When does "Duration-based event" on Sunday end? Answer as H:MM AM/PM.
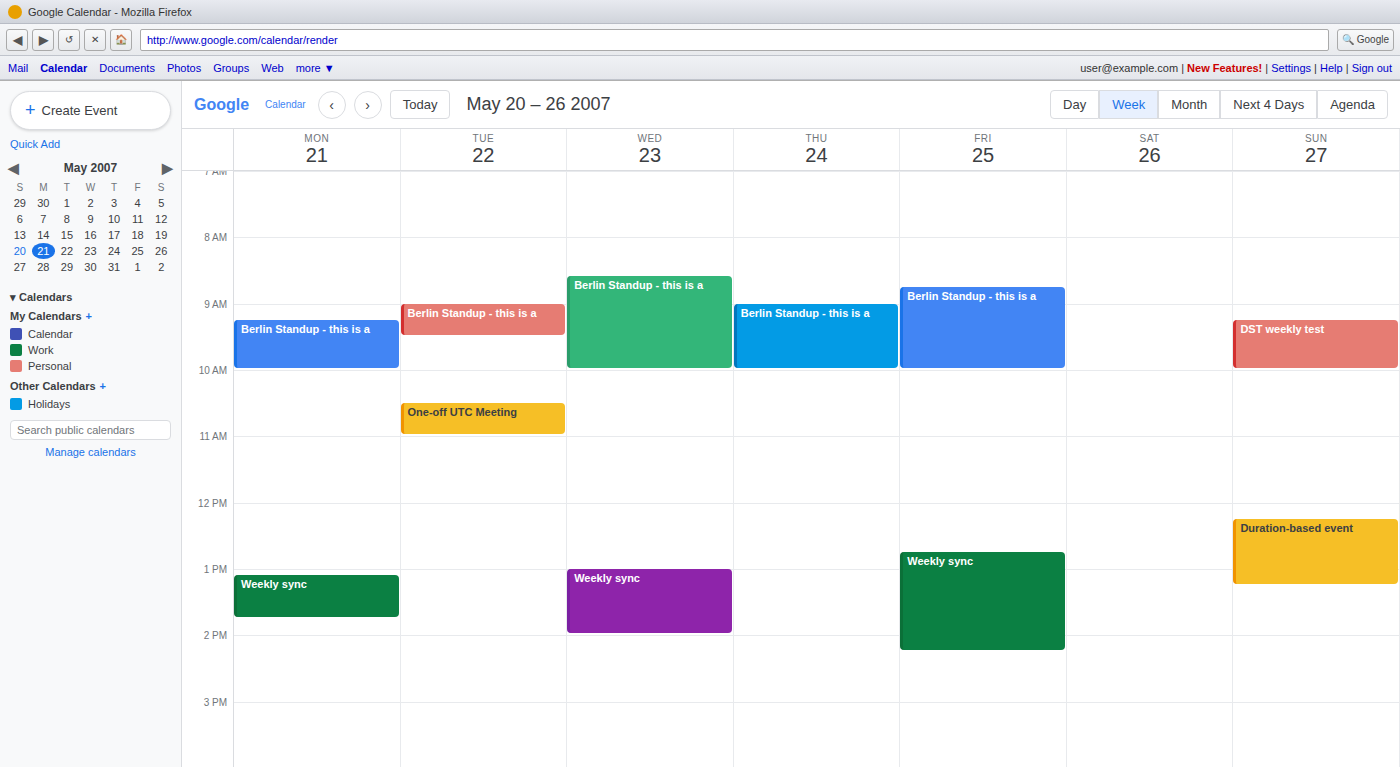
1:15 PM